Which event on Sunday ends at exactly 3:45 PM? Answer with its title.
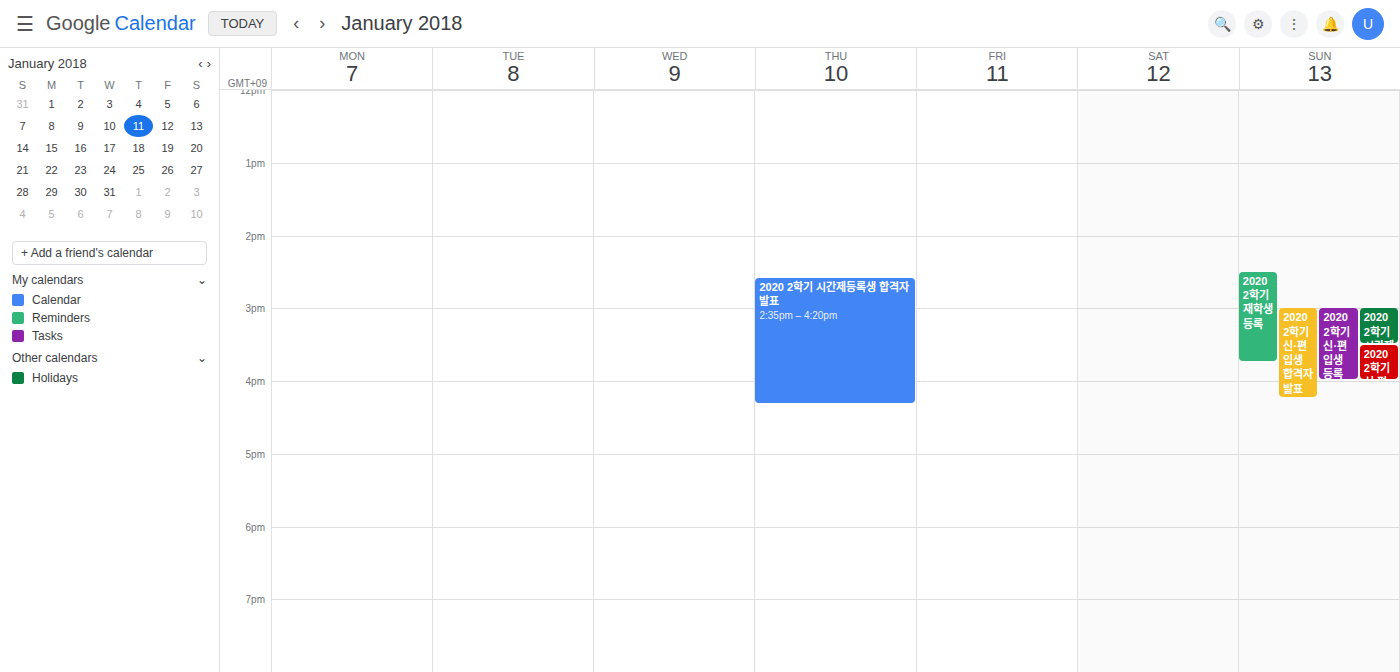
"2020 2학기 재학생 등록"